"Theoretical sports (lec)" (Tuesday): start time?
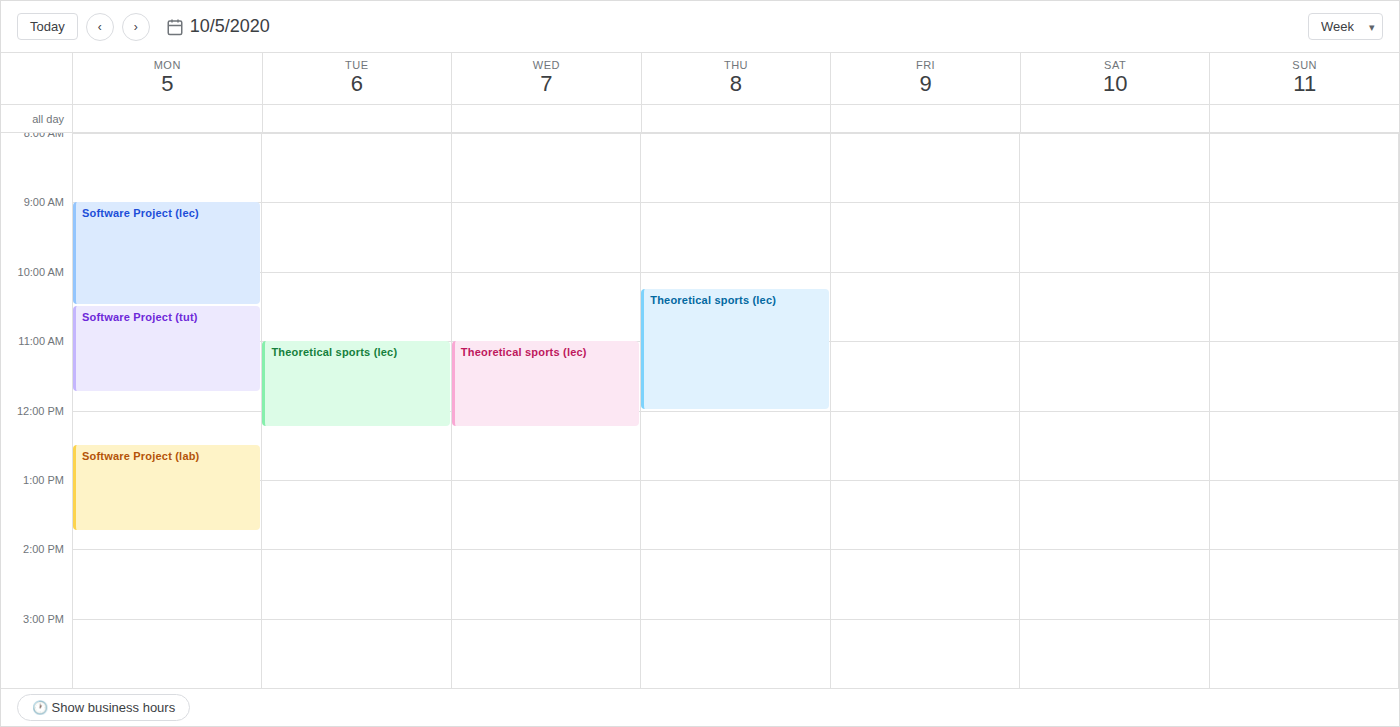
11:00 AM